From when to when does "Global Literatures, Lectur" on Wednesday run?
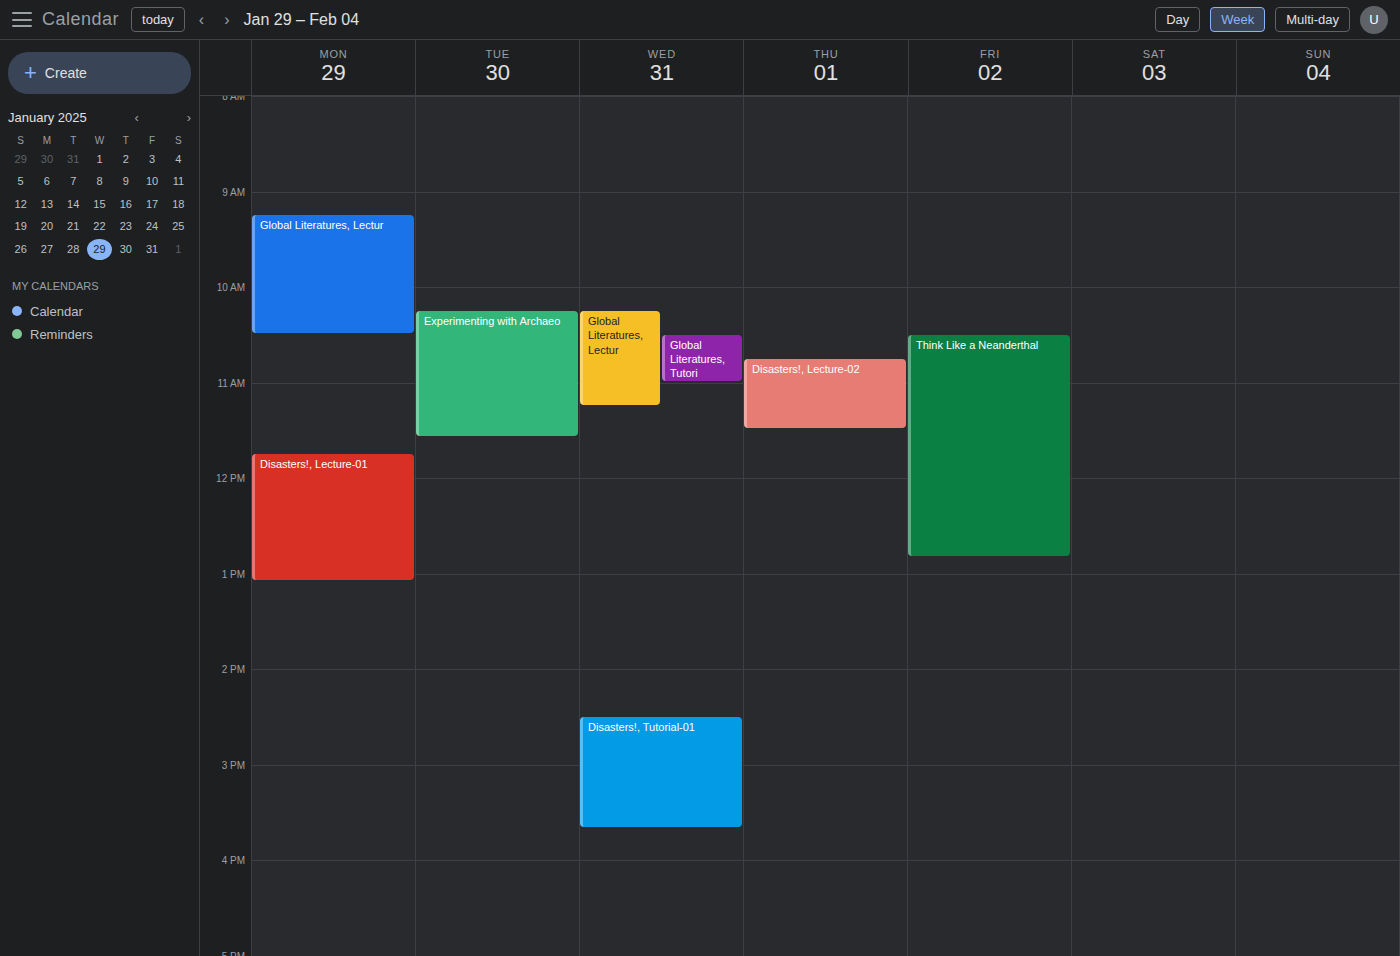
10:15 to 11:15